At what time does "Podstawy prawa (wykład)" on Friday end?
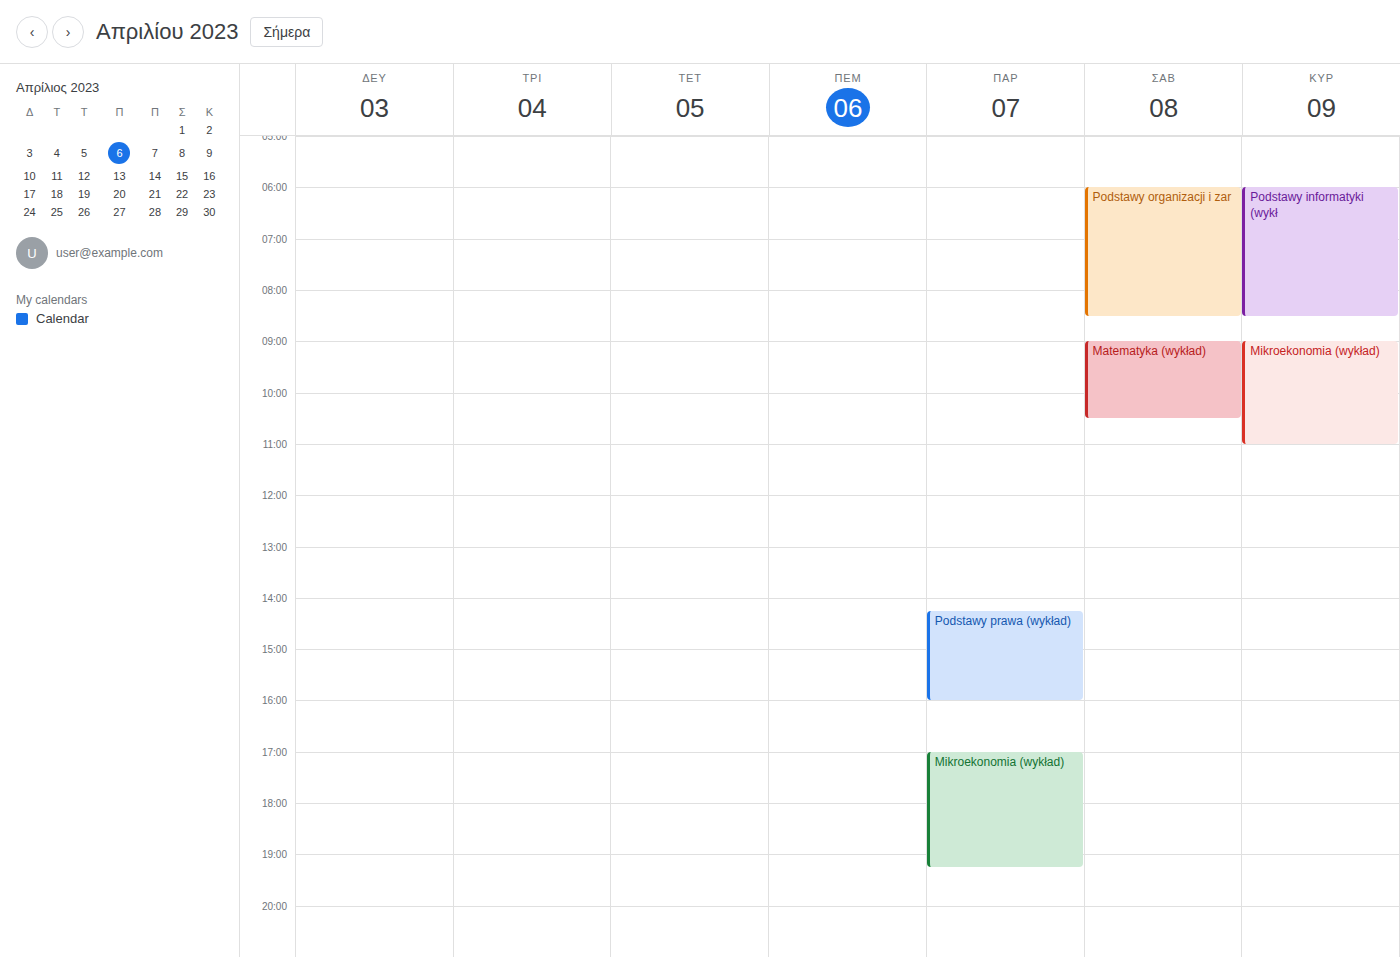
4:00 PM